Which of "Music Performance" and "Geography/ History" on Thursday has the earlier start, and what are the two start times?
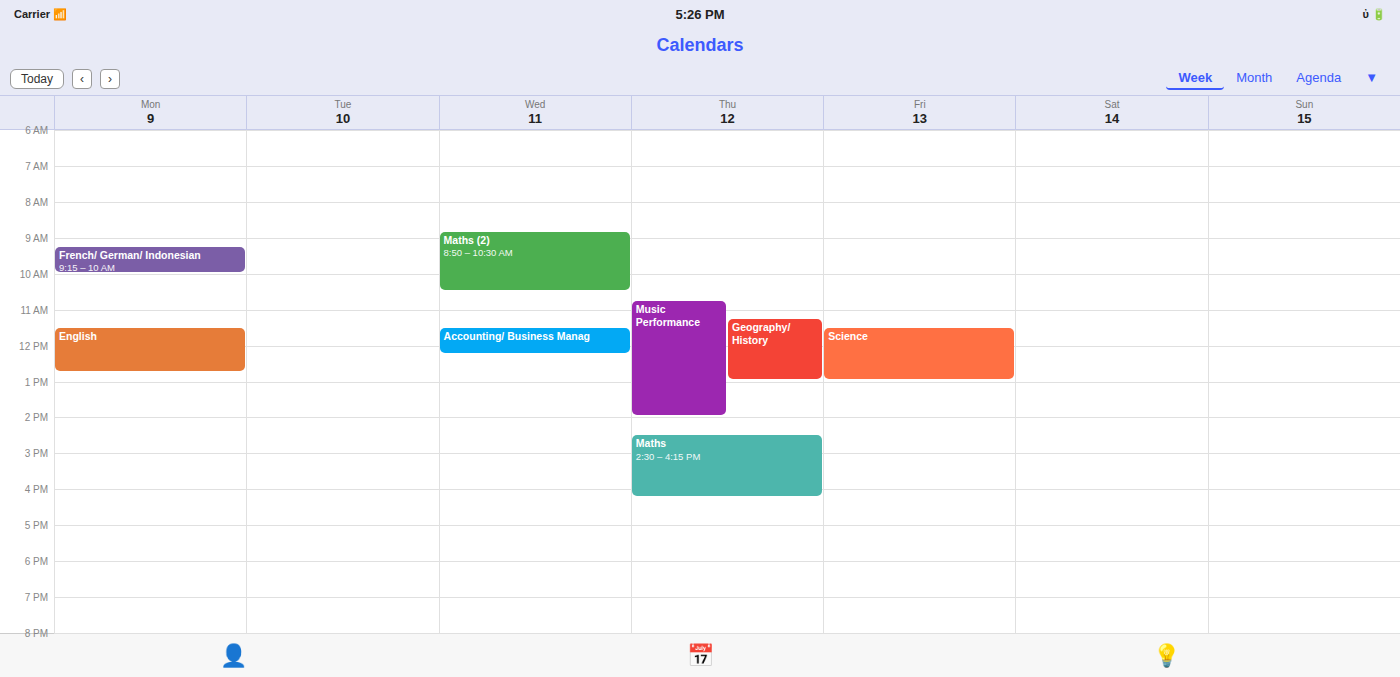
"Music Performance" 10:45 AM; "Geography/ History" 11:15 AM.